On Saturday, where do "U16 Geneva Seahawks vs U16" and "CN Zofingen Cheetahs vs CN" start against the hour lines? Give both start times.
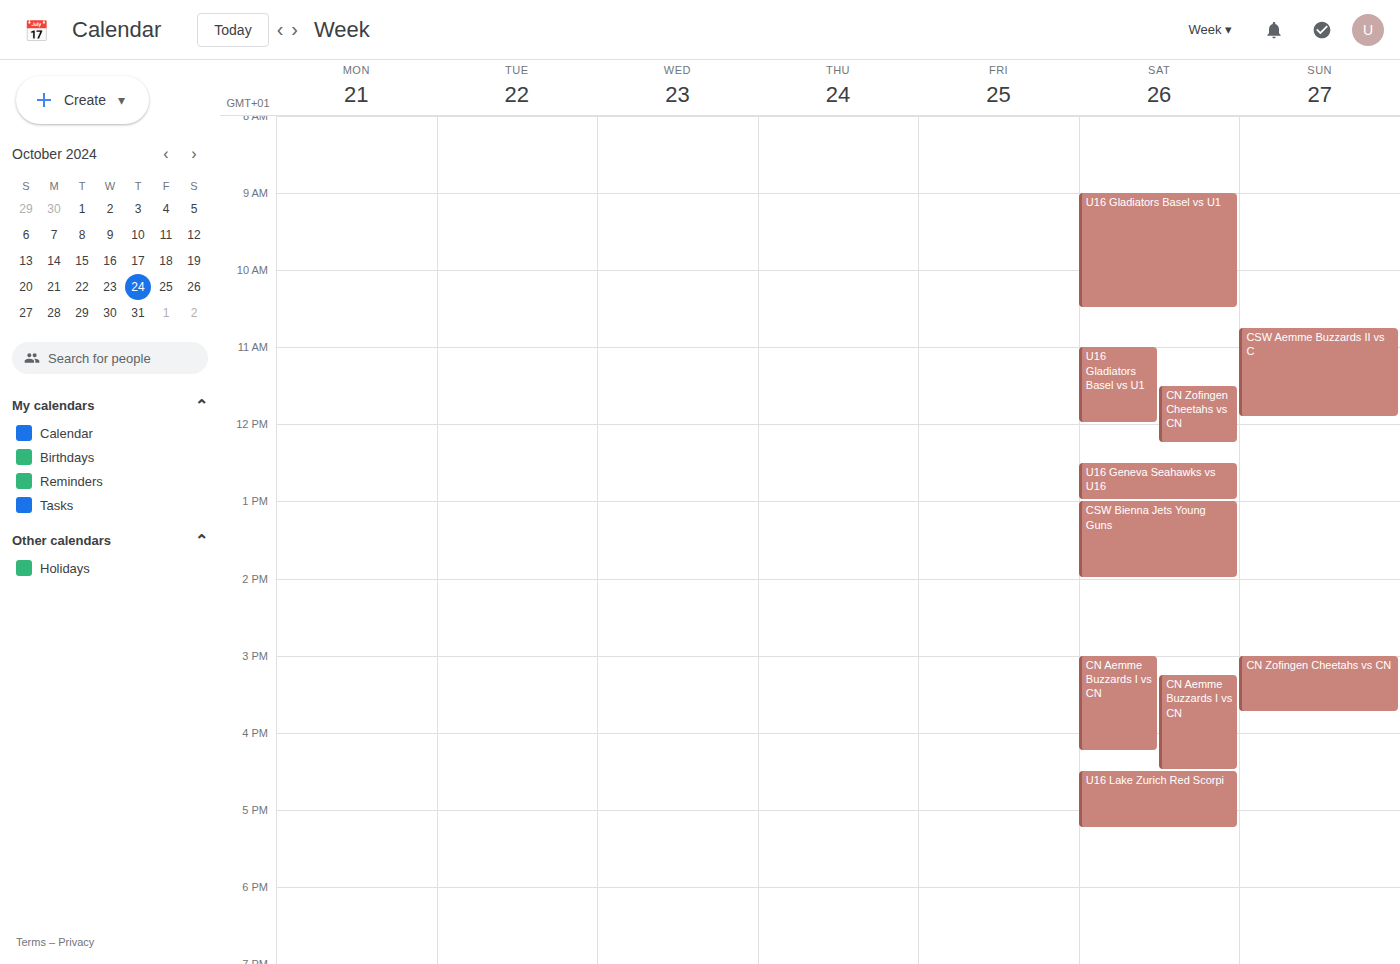
"U16 Geneva Seahawks vs U16": 12:30 PM, halfway between the 12 PM and 1 PM lines. "CN Zofingen Cheetahs vs CN": 11:30 AM, halfway between the 11 AM and 12 PM lines.